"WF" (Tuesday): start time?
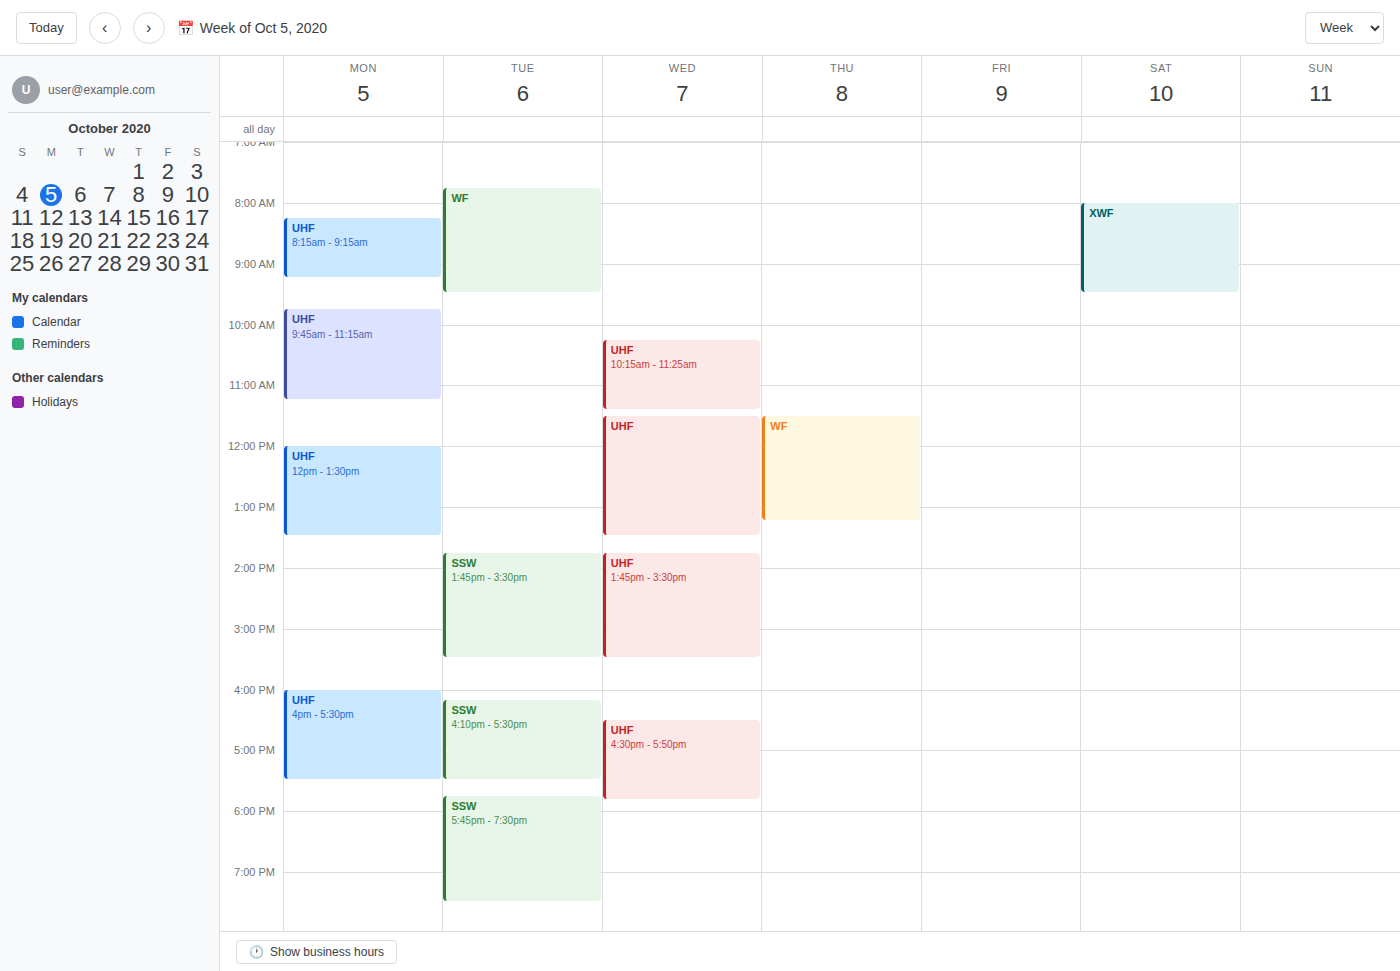
7:45 AM